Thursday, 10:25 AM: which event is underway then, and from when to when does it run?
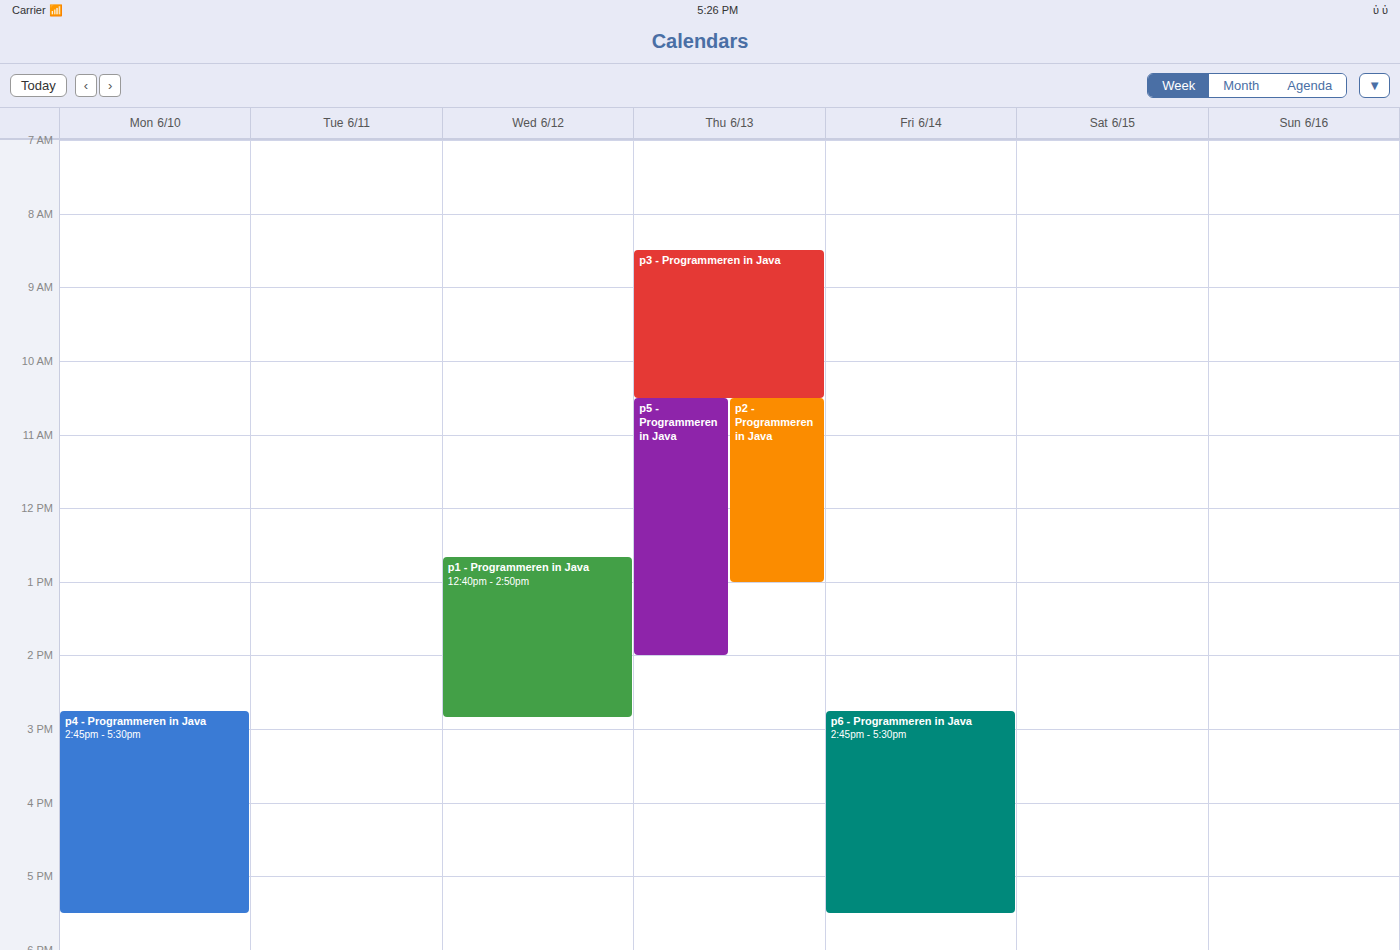
"p3 - Programmeren in Java", 8:30 AM to 10:30 AM